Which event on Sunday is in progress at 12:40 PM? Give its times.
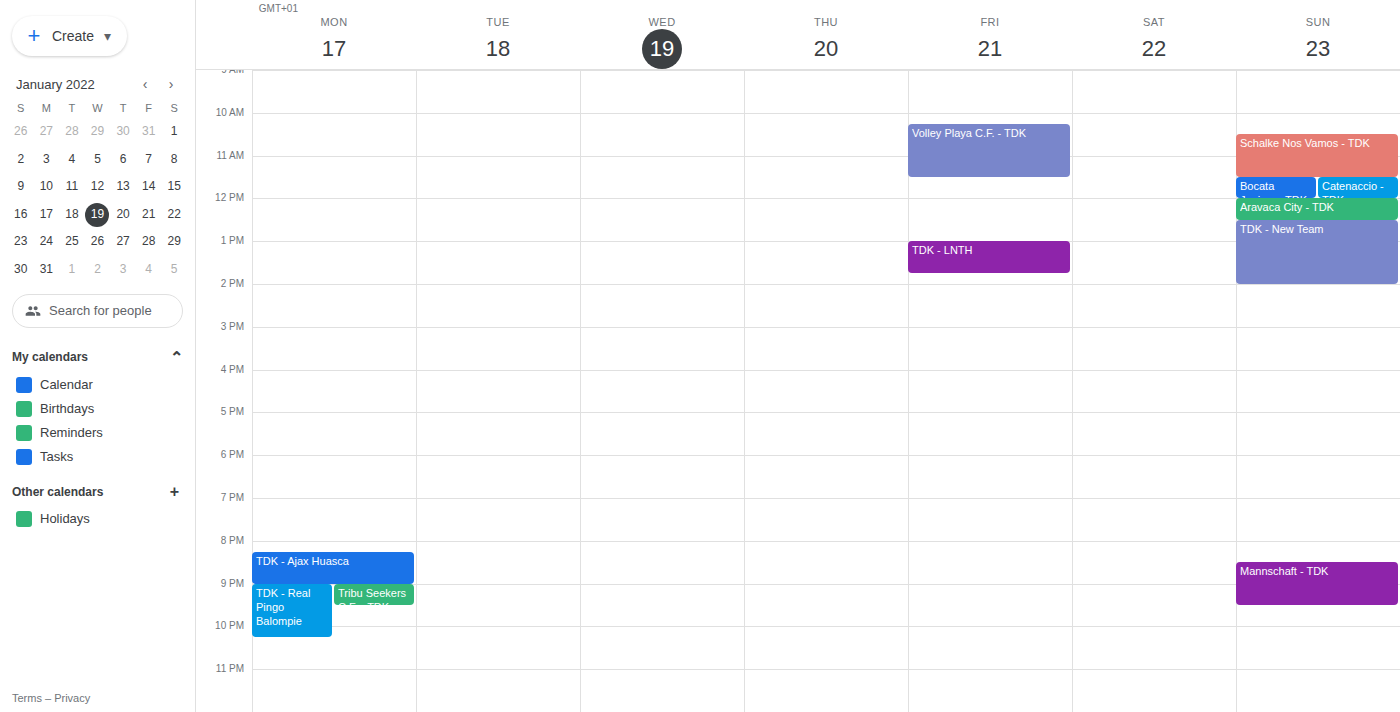
"TDK - New Team", 12:30 PM to 2:00 PM